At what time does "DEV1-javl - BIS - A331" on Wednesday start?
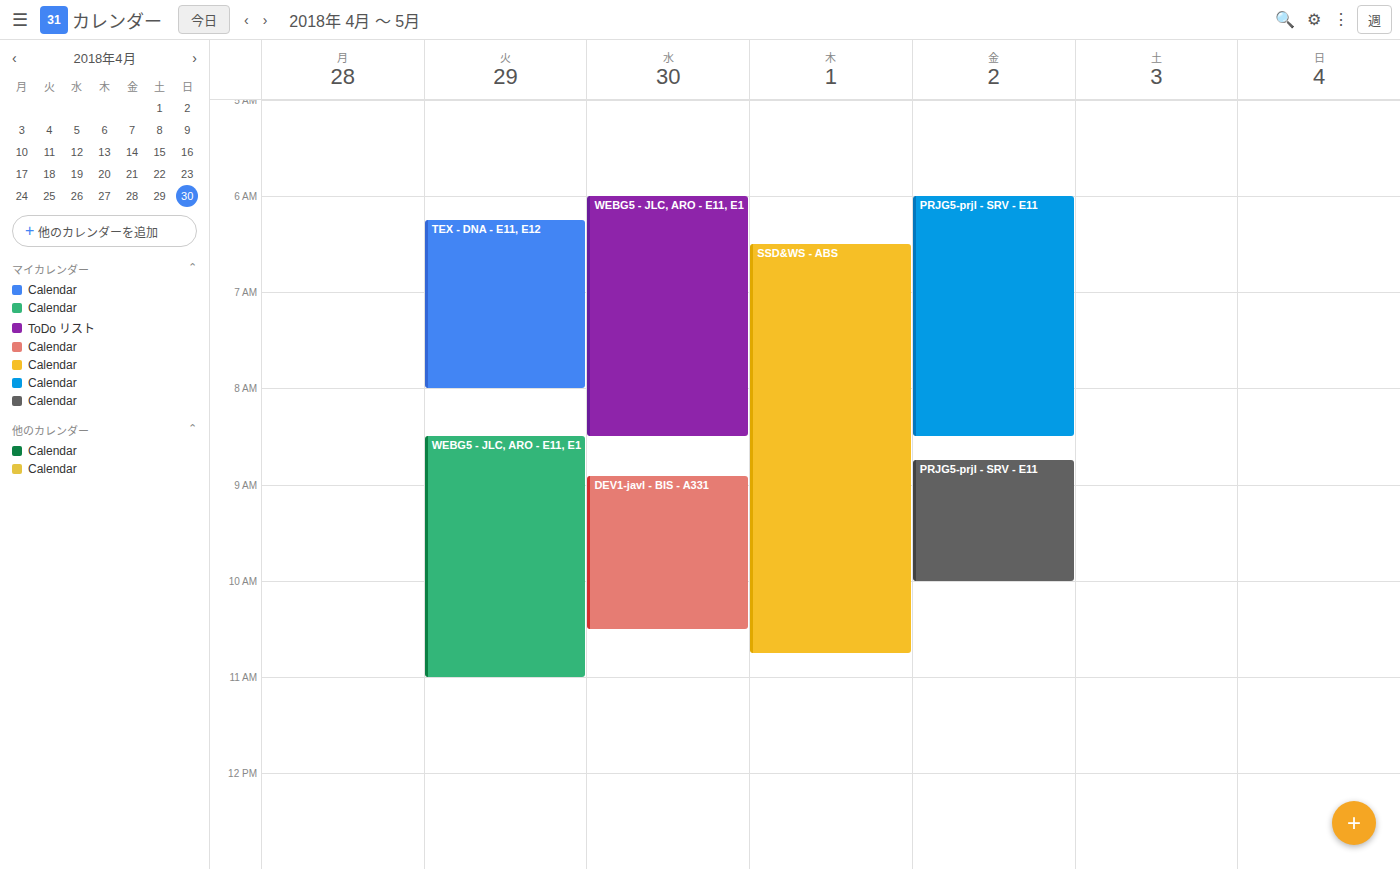
8:55 AM